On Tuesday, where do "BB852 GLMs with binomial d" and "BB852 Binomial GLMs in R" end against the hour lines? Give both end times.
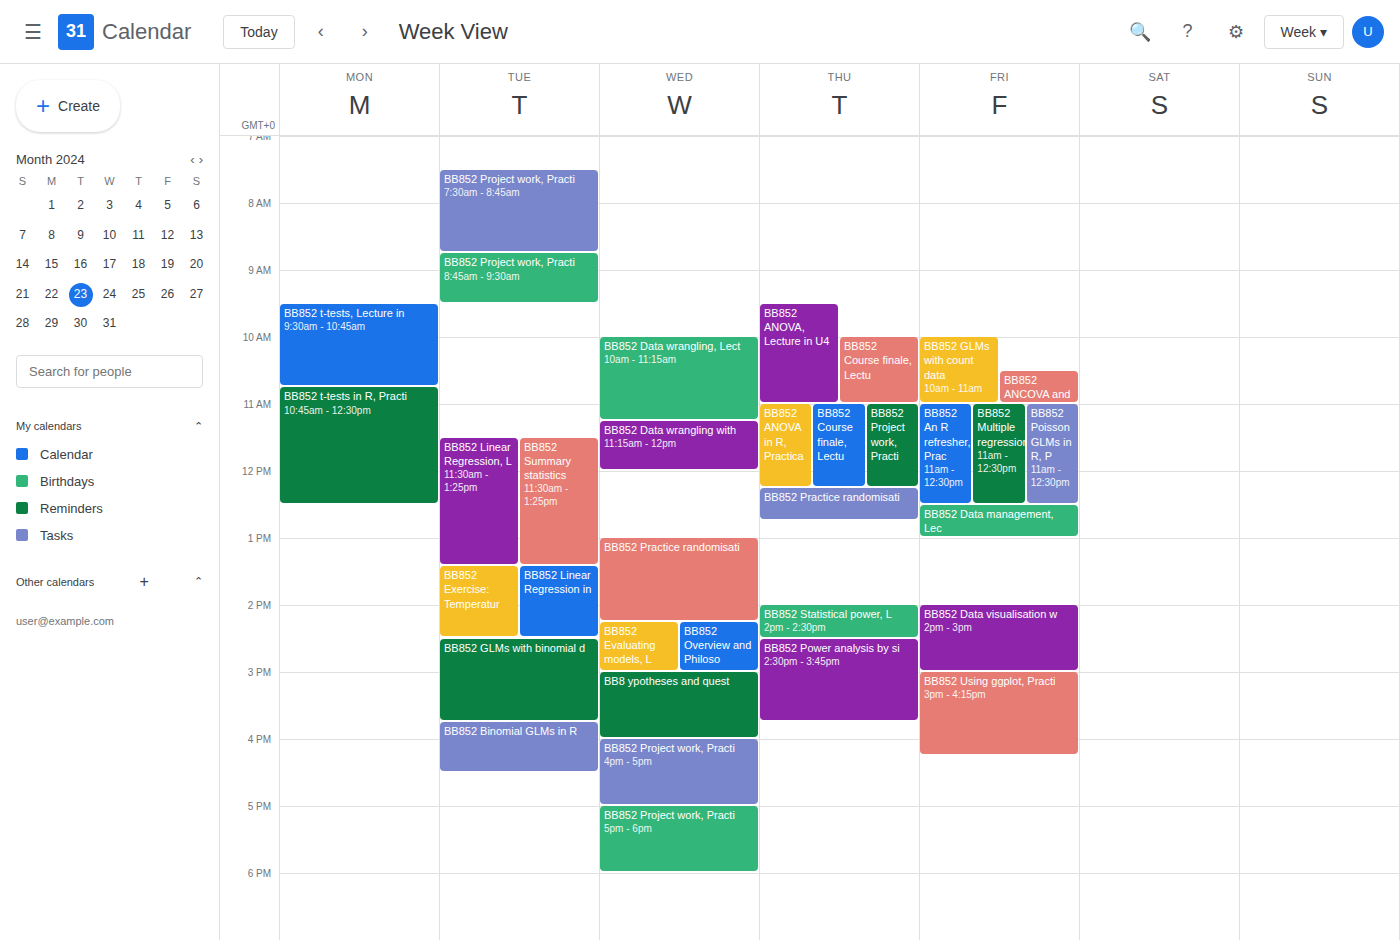
"BB852 GLMs with binomial d": 3:45 PM, neither: three quarters of the way from the 3 PM line to the 4 PM line. "BB852 Binomial GLMs in R": 4:30 PM, halfway between the 4 PM and 5 PM lines.